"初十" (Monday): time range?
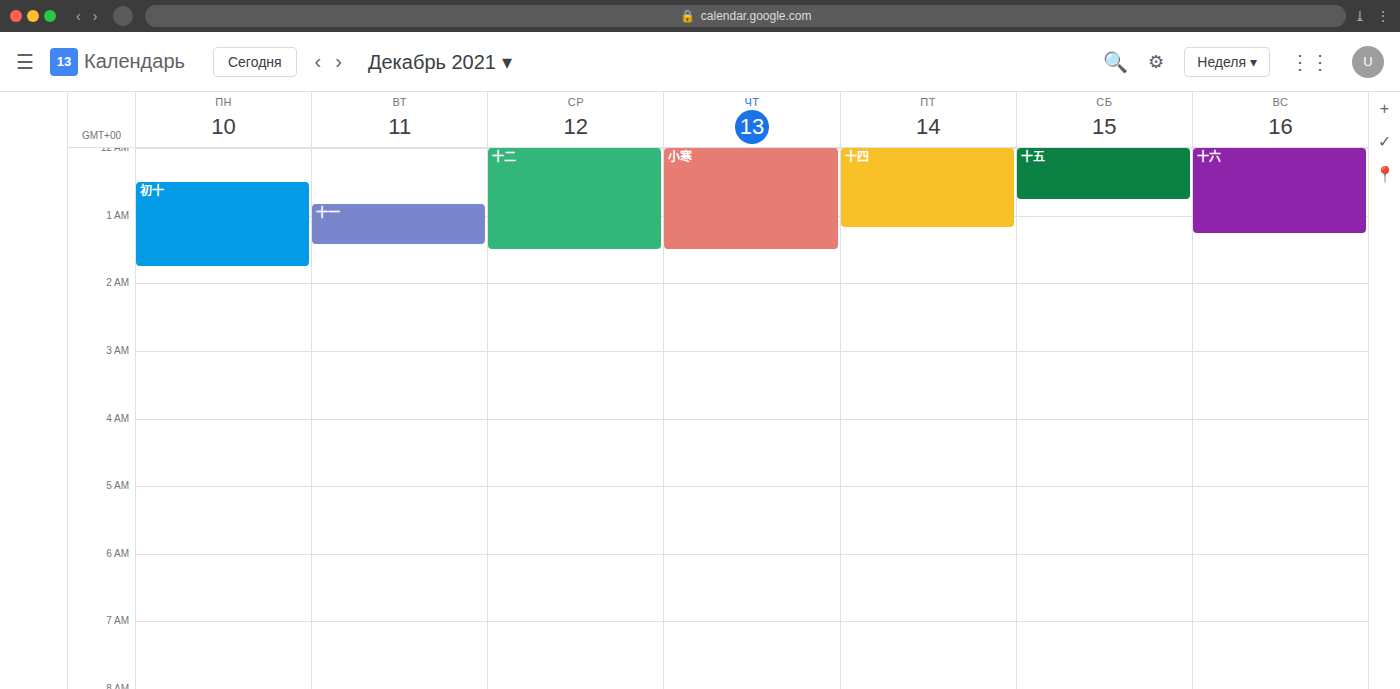
12:30 AM to 1:45 AM